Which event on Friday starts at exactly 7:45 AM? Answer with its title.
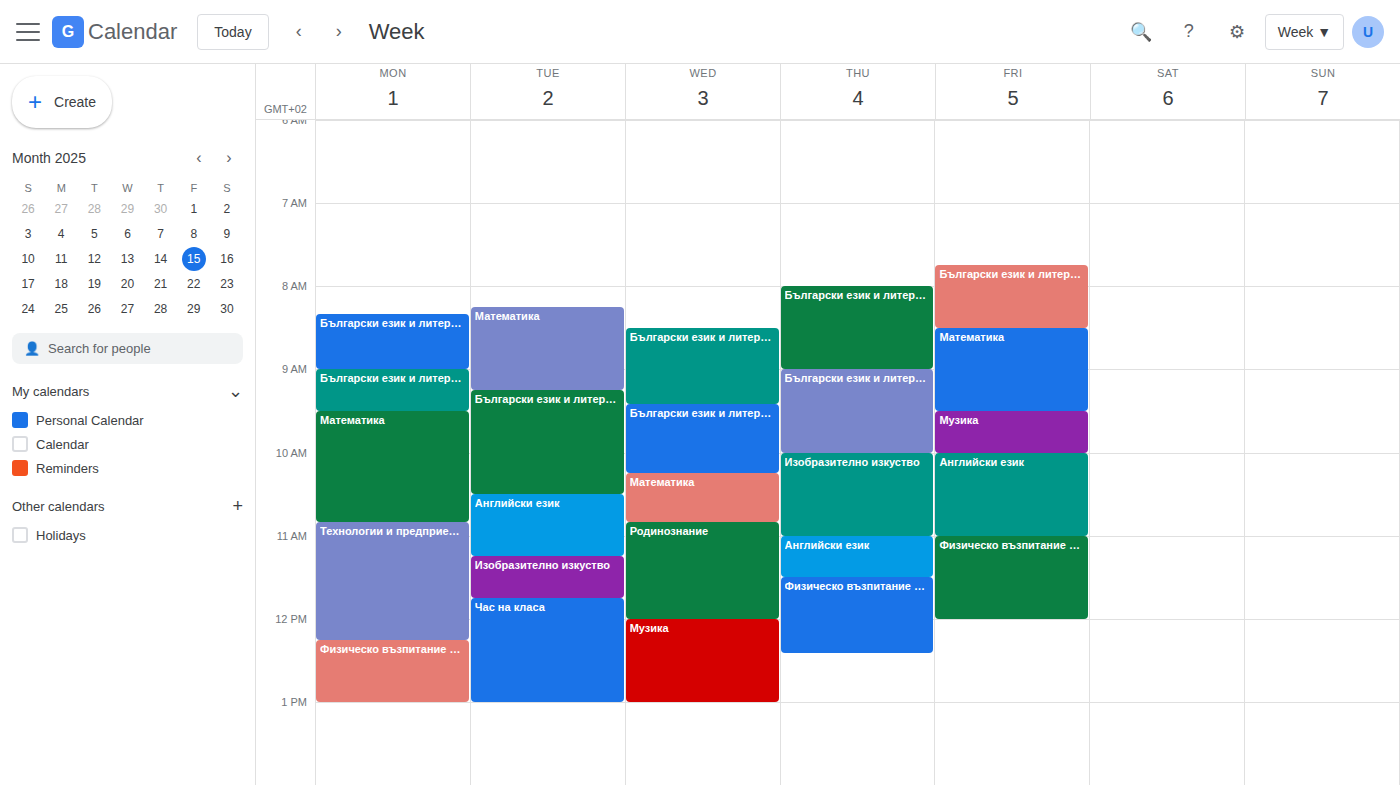
"Български език и литератур"